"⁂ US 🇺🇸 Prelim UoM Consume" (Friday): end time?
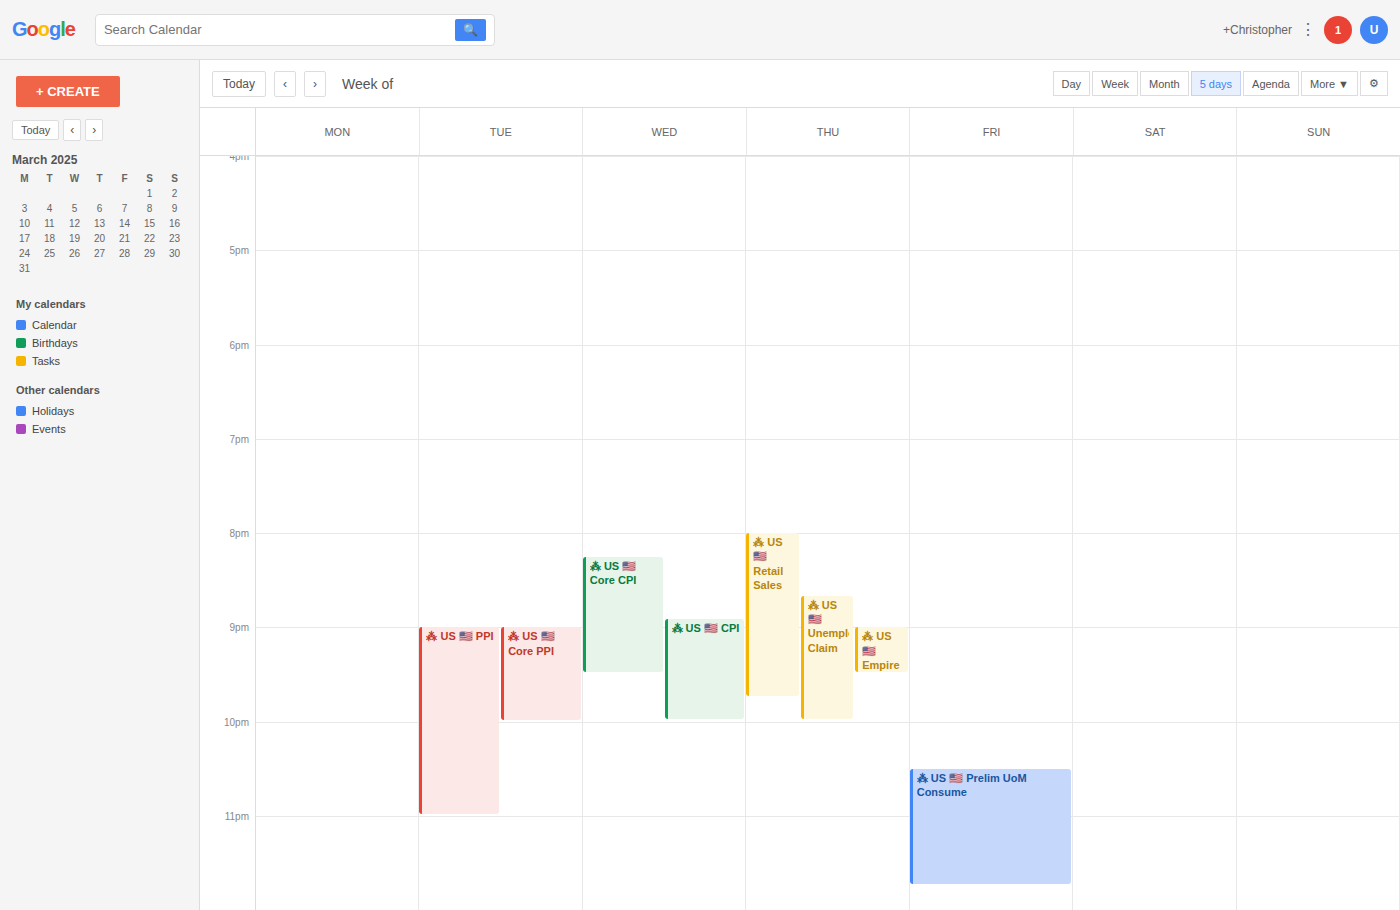
11:45 PM